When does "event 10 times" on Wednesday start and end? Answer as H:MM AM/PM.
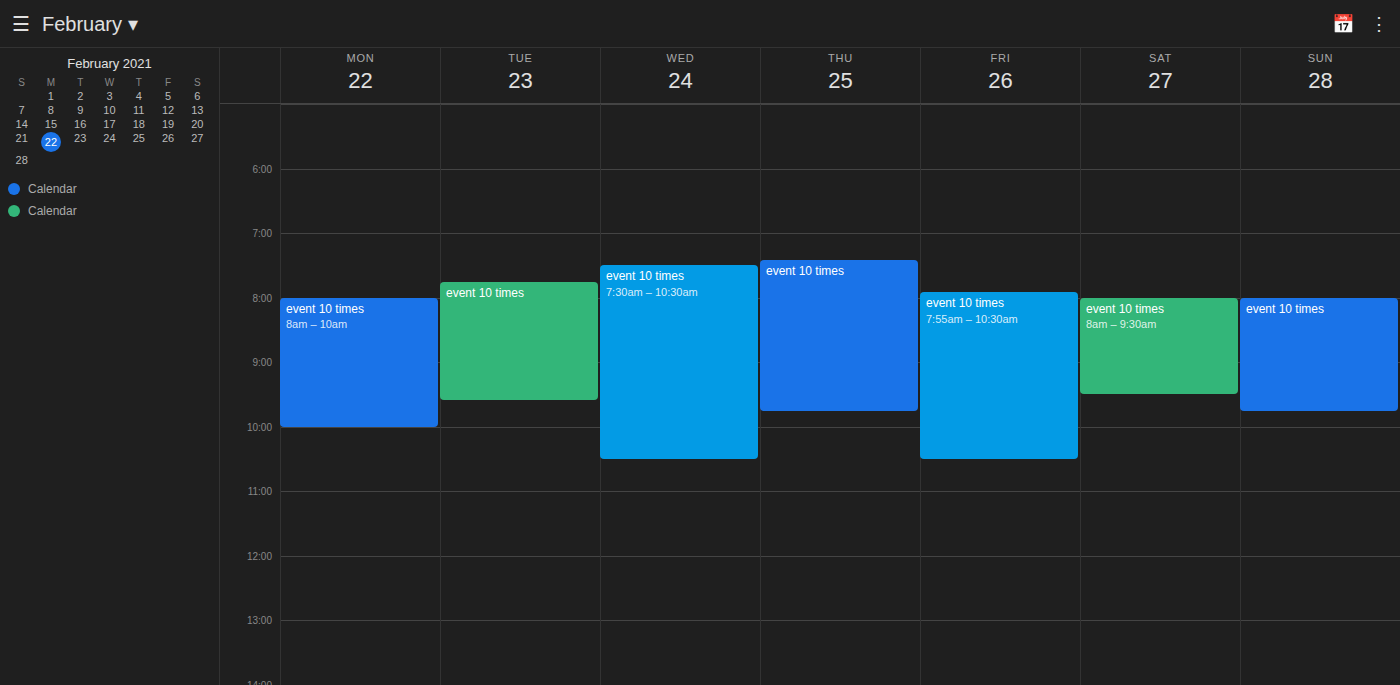
7:30 AM to 10:30 AM